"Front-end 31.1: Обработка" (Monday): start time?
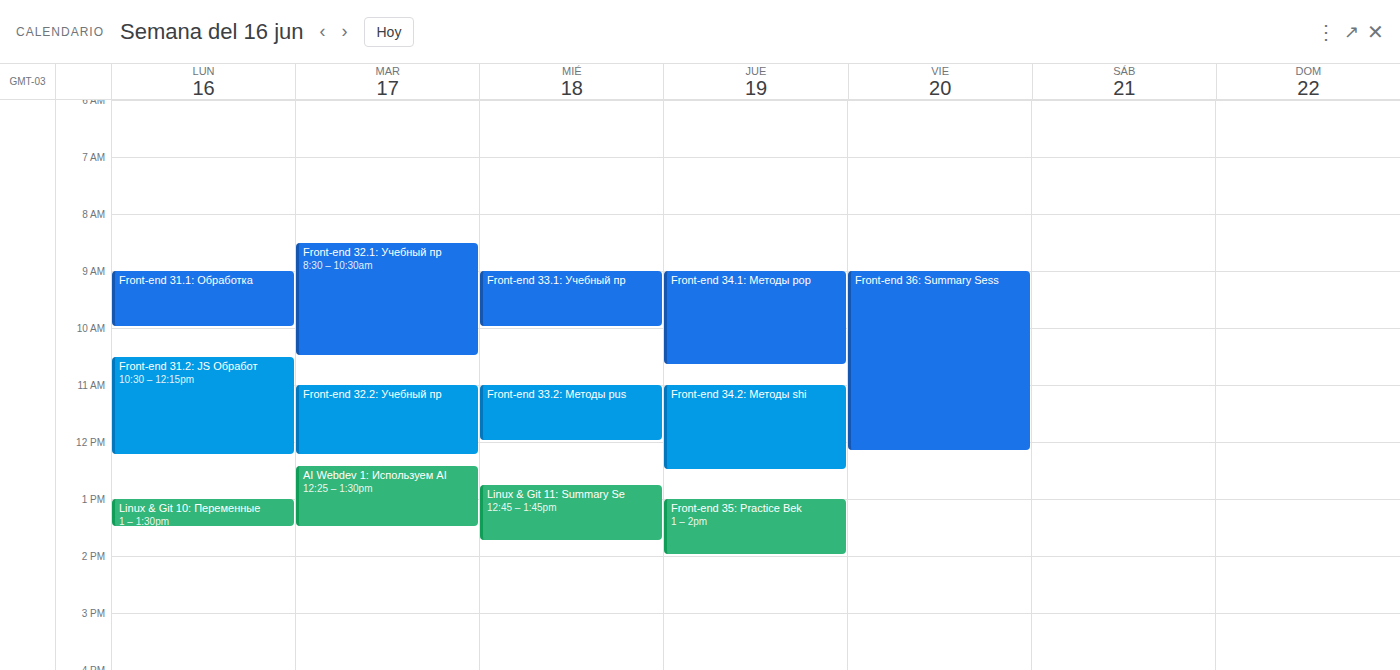
9:00 AM